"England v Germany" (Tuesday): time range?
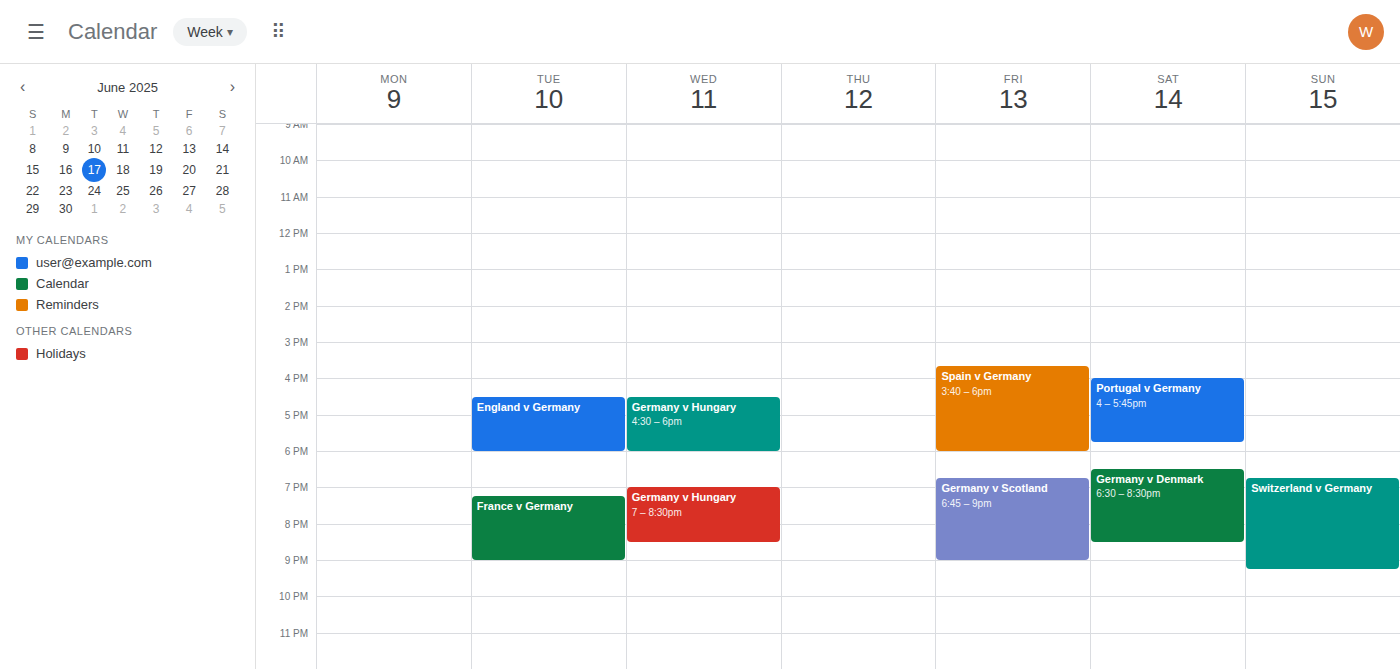
4:30 PM to 6:00 PM